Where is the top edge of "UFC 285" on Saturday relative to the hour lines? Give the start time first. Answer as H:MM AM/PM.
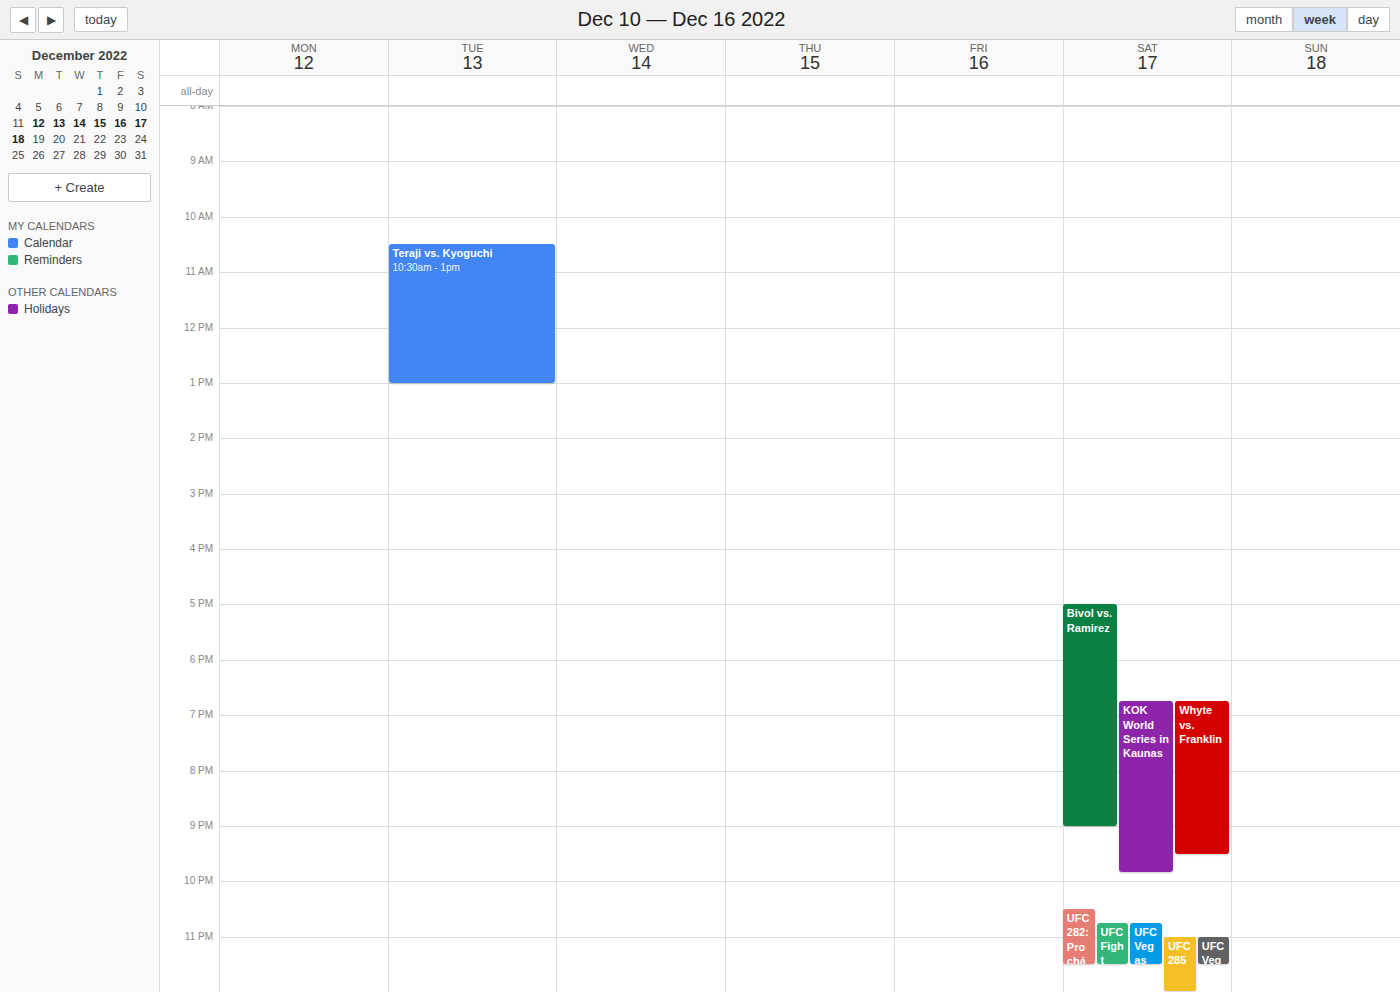
11:00 PM -- exactly on the 11 PM line.